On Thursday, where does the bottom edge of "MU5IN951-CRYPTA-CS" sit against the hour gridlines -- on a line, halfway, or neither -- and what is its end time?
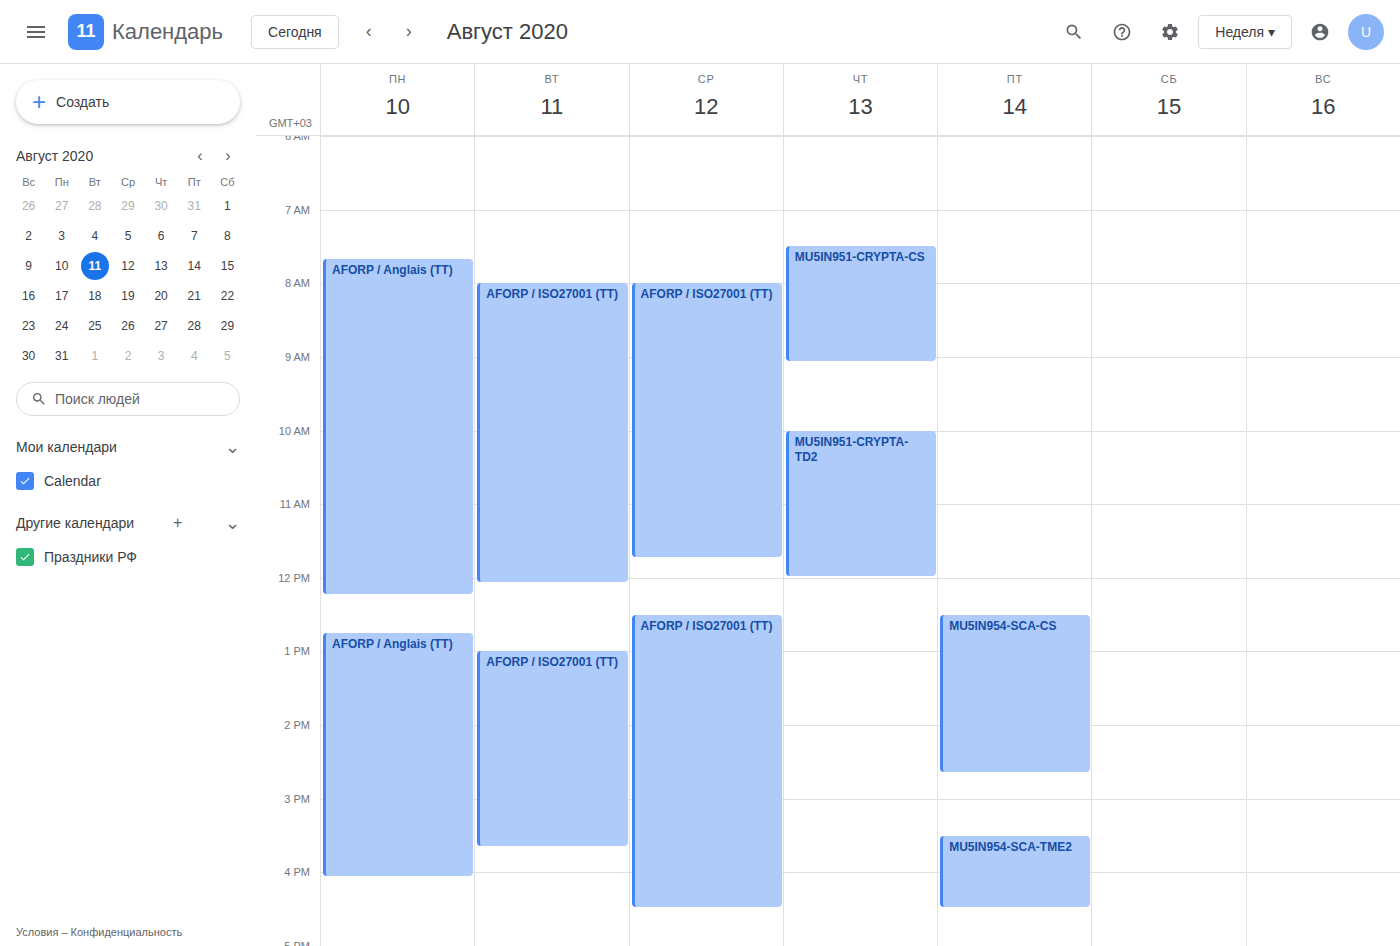
9:05 AM -- neither: 5 minutes below the 9 AM line and 55 minutes above the 10 AM line.